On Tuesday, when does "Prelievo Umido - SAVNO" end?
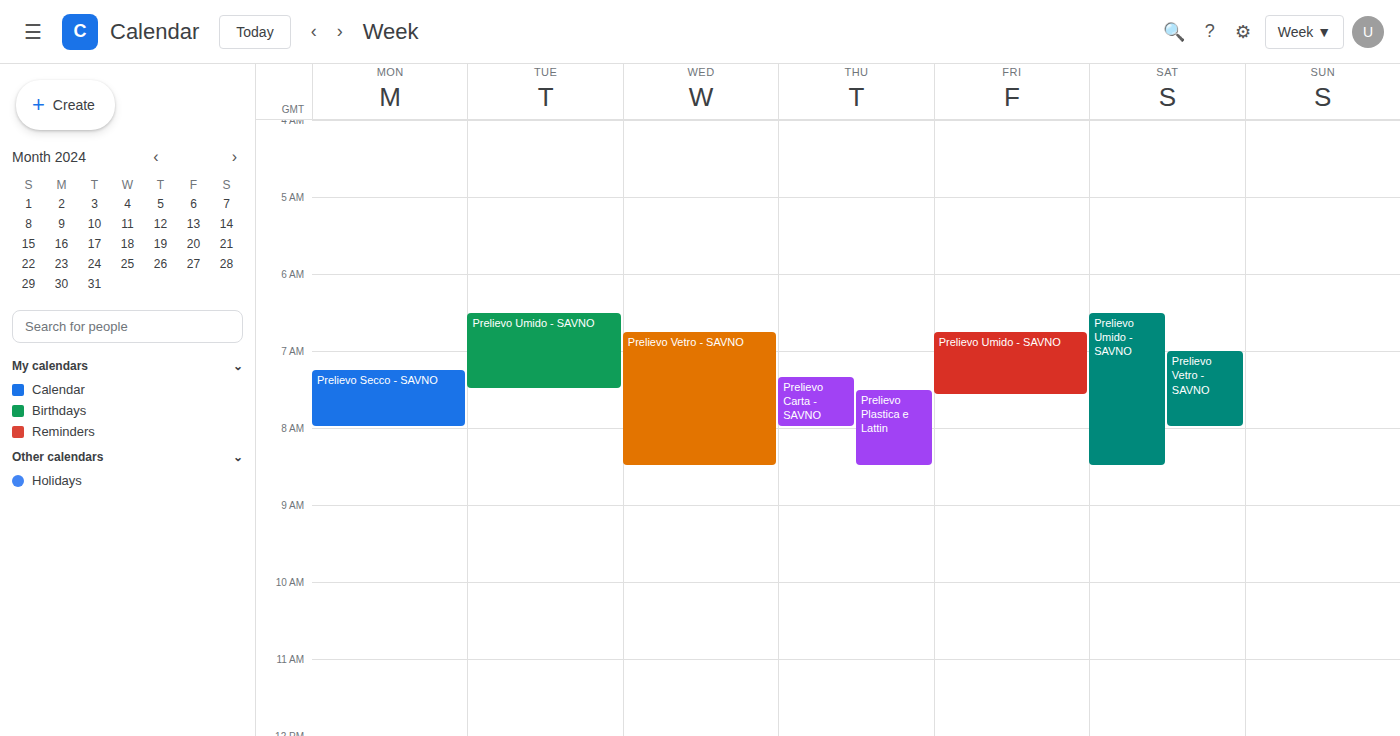
7:30 AM